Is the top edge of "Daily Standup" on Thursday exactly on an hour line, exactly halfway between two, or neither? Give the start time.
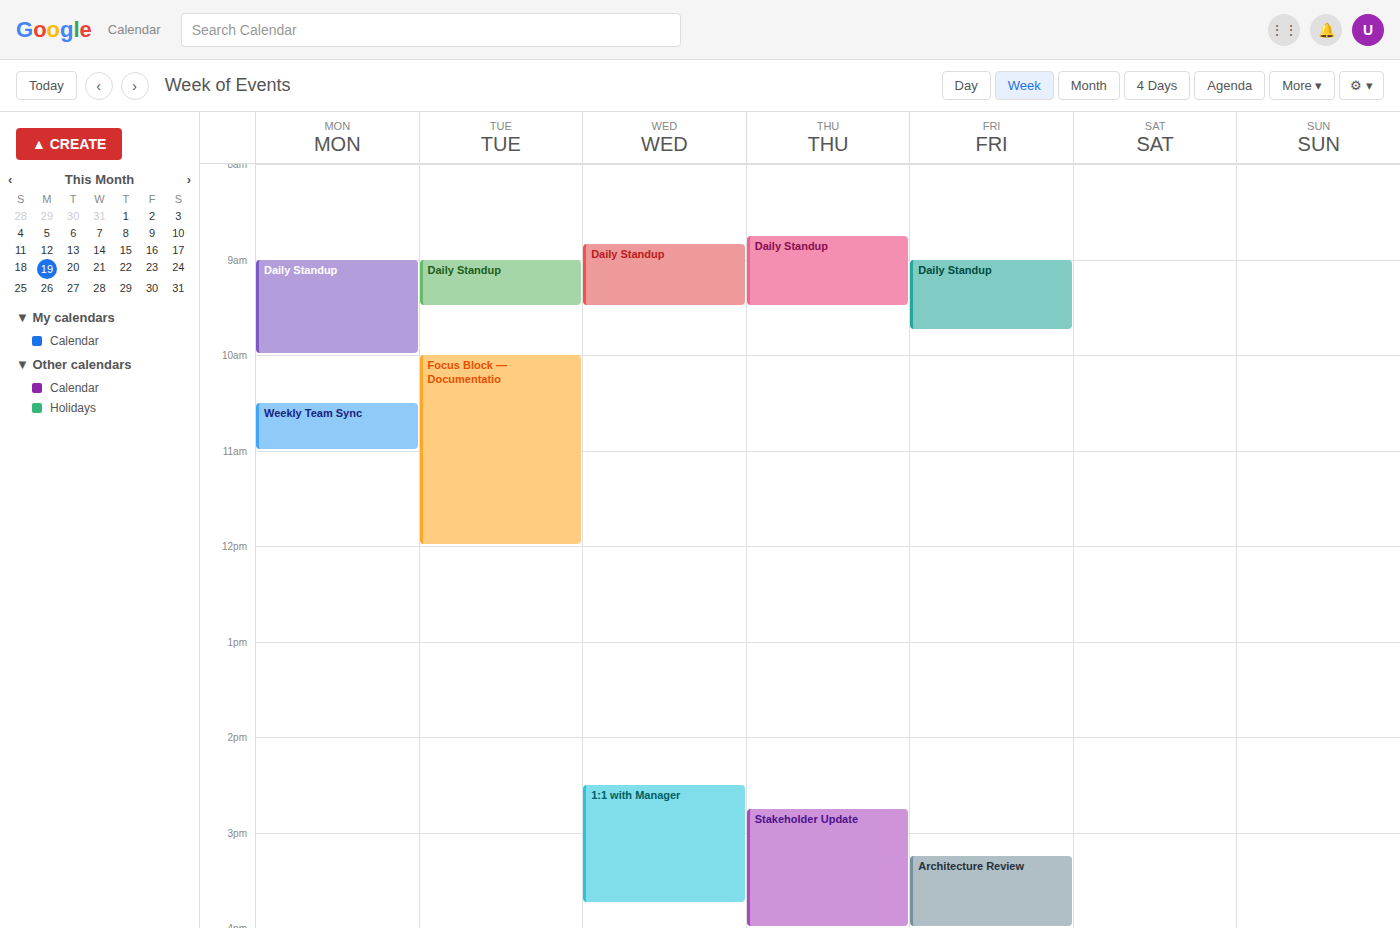
8:45 AM -- neither: three quarters of the way from the 8 AM line to the 9 AM line.